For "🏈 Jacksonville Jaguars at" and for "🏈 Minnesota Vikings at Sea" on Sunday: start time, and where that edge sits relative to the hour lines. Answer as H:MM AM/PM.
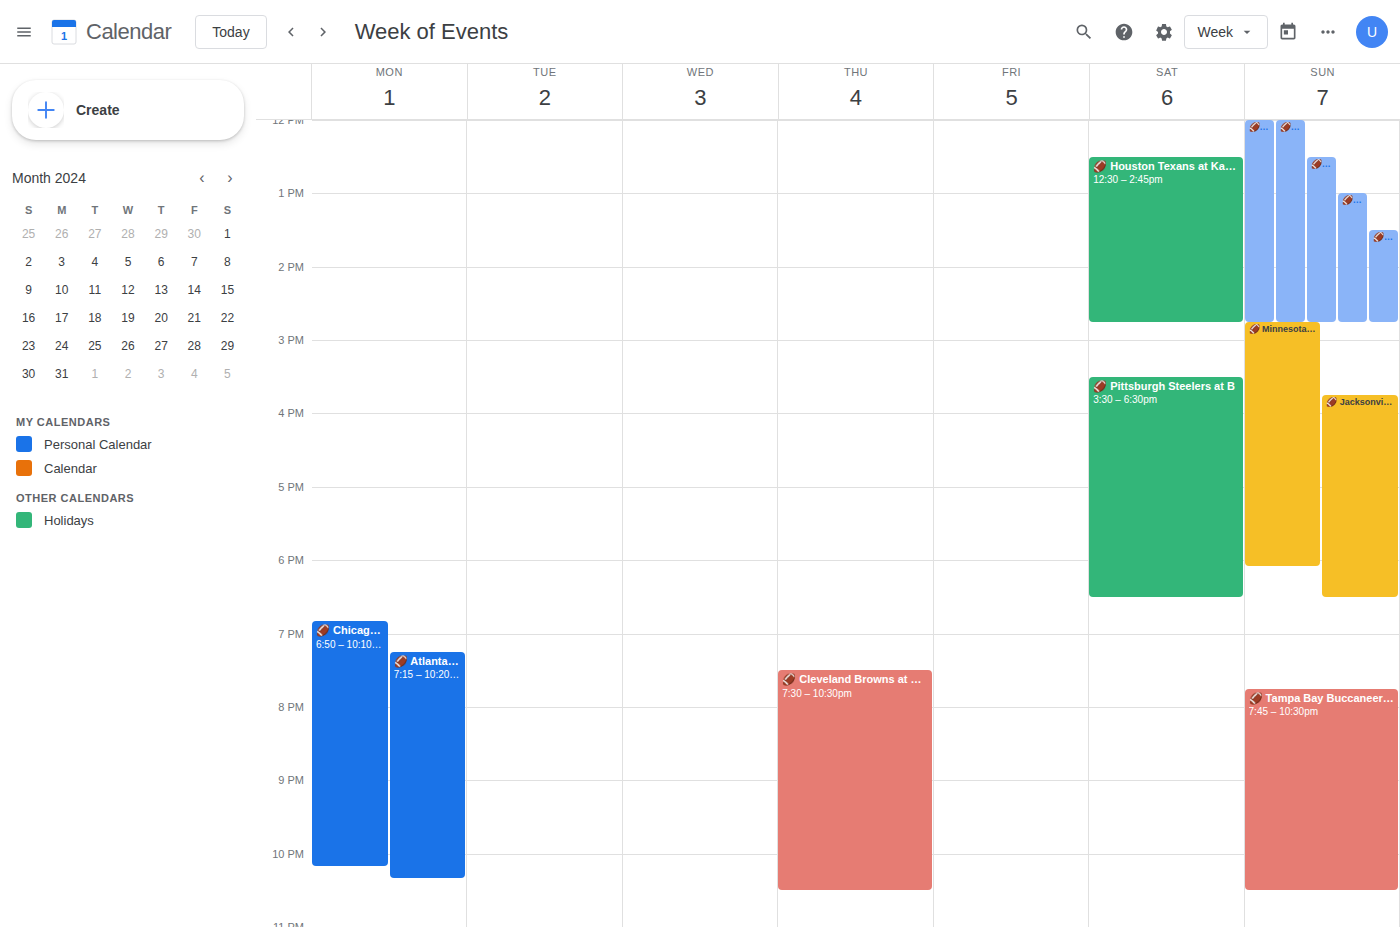
"🏈 Jacksonville Jaguars at": 3:45 PM, neither: three quarters of the way from the 3 PM line to the 4 PM line. "🏈 Minnesota Vikings at Sea": 2:45 PM, neither: three quarters of the way from the 2 PM line to the 3 PM line.